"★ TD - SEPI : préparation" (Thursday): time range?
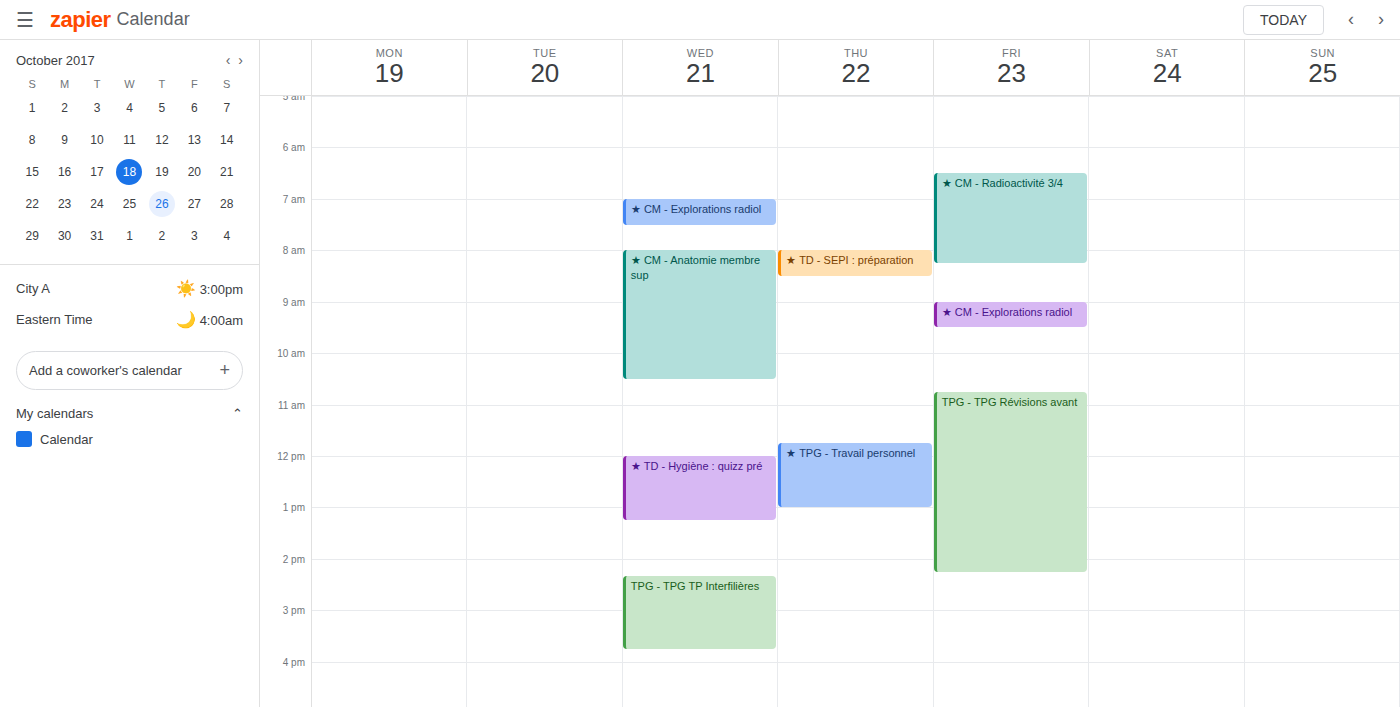
8:00 AM to 8:30 AM